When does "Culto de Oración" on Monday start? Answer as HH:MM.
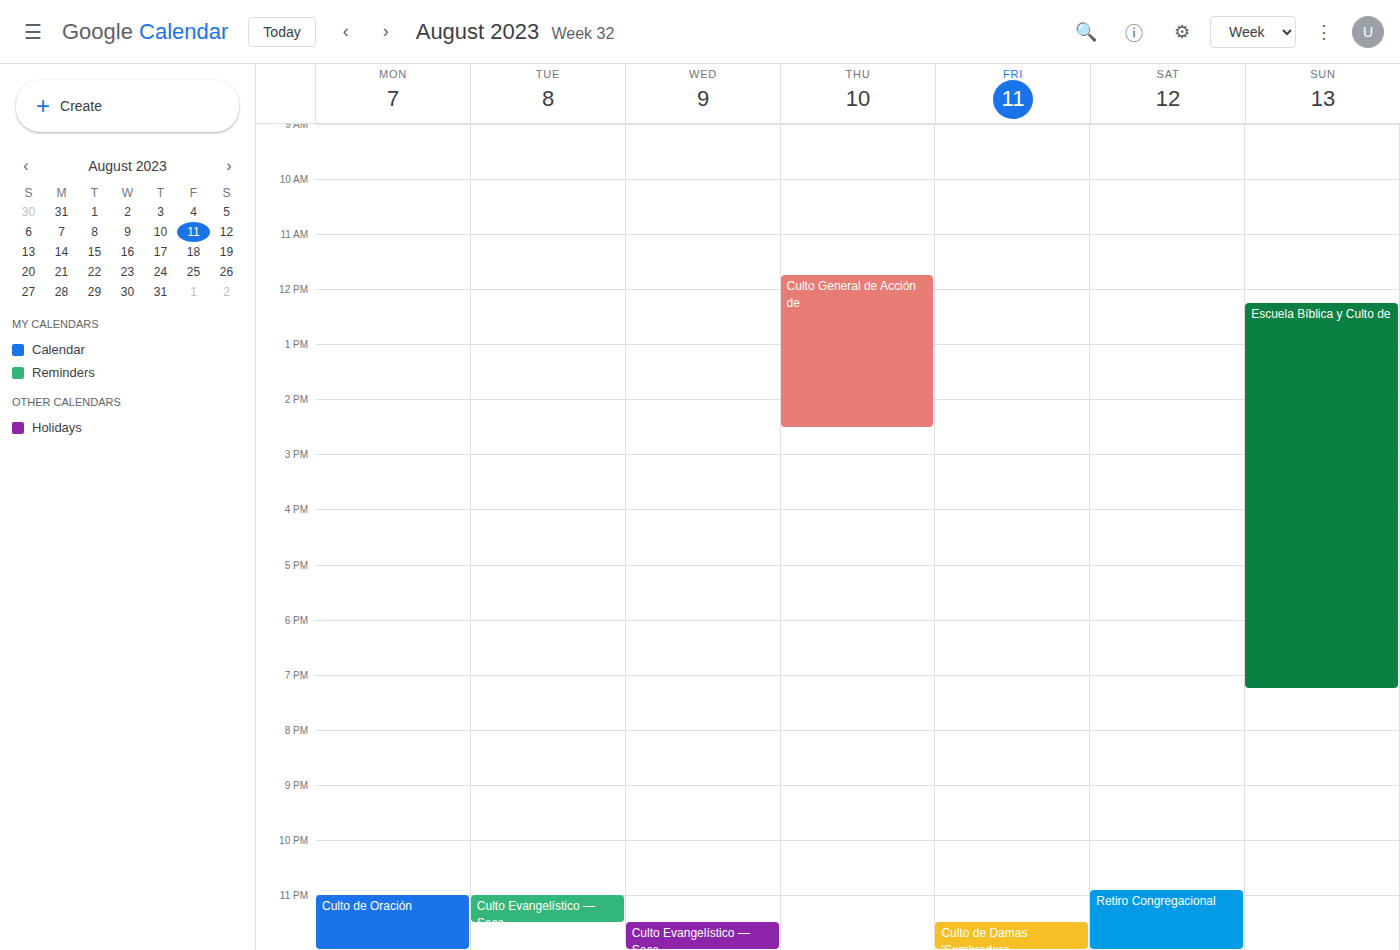
23:00